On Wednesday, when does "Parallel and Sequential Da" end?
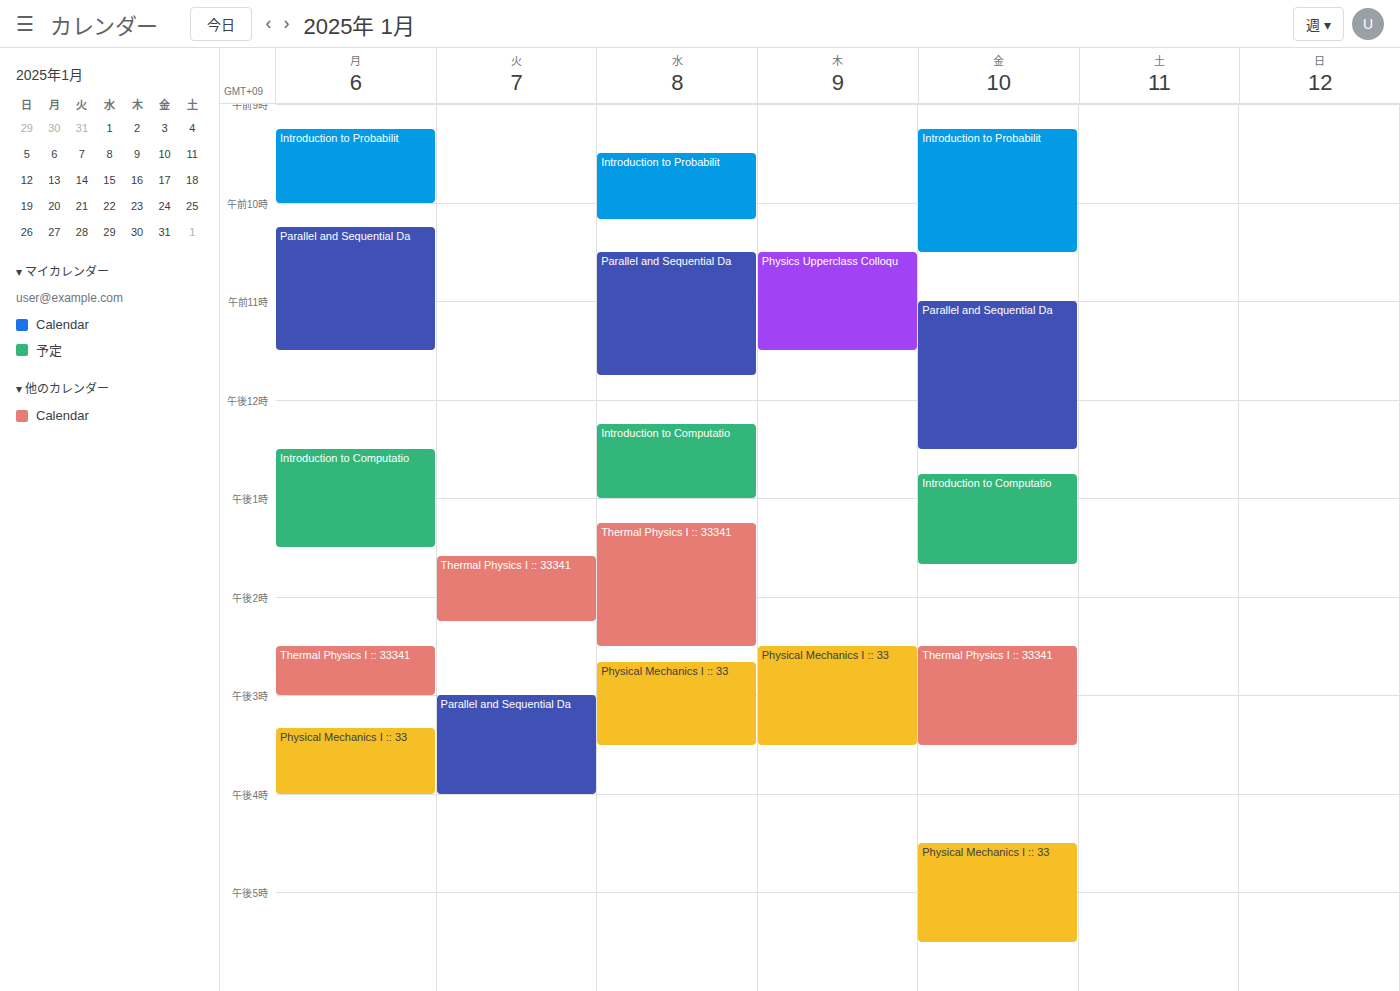
11:45 AM